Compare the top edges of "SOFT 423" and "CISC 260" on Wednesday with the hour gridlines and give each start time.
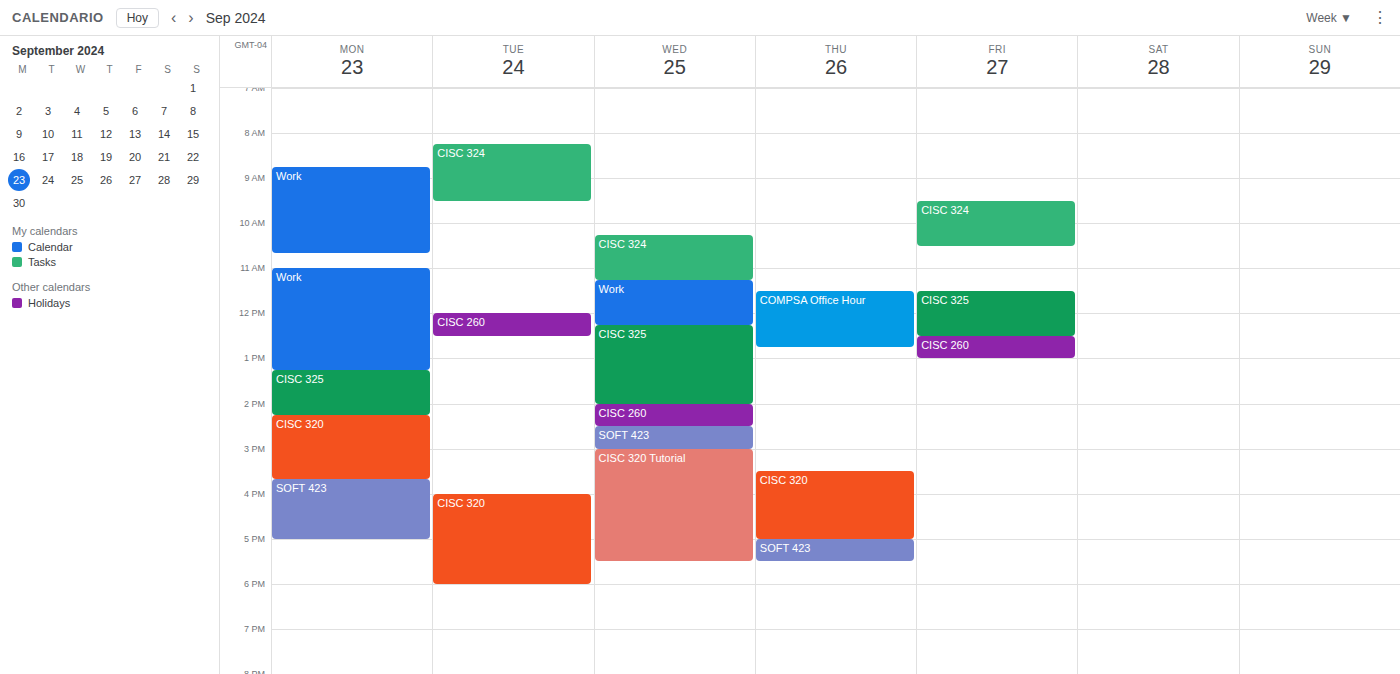
"SOFT 423": 2:30 PM, halfway between the 2 PM and 3 PM lines. "CISC 260": 2:00 PM, exactly on the 2 PM line.